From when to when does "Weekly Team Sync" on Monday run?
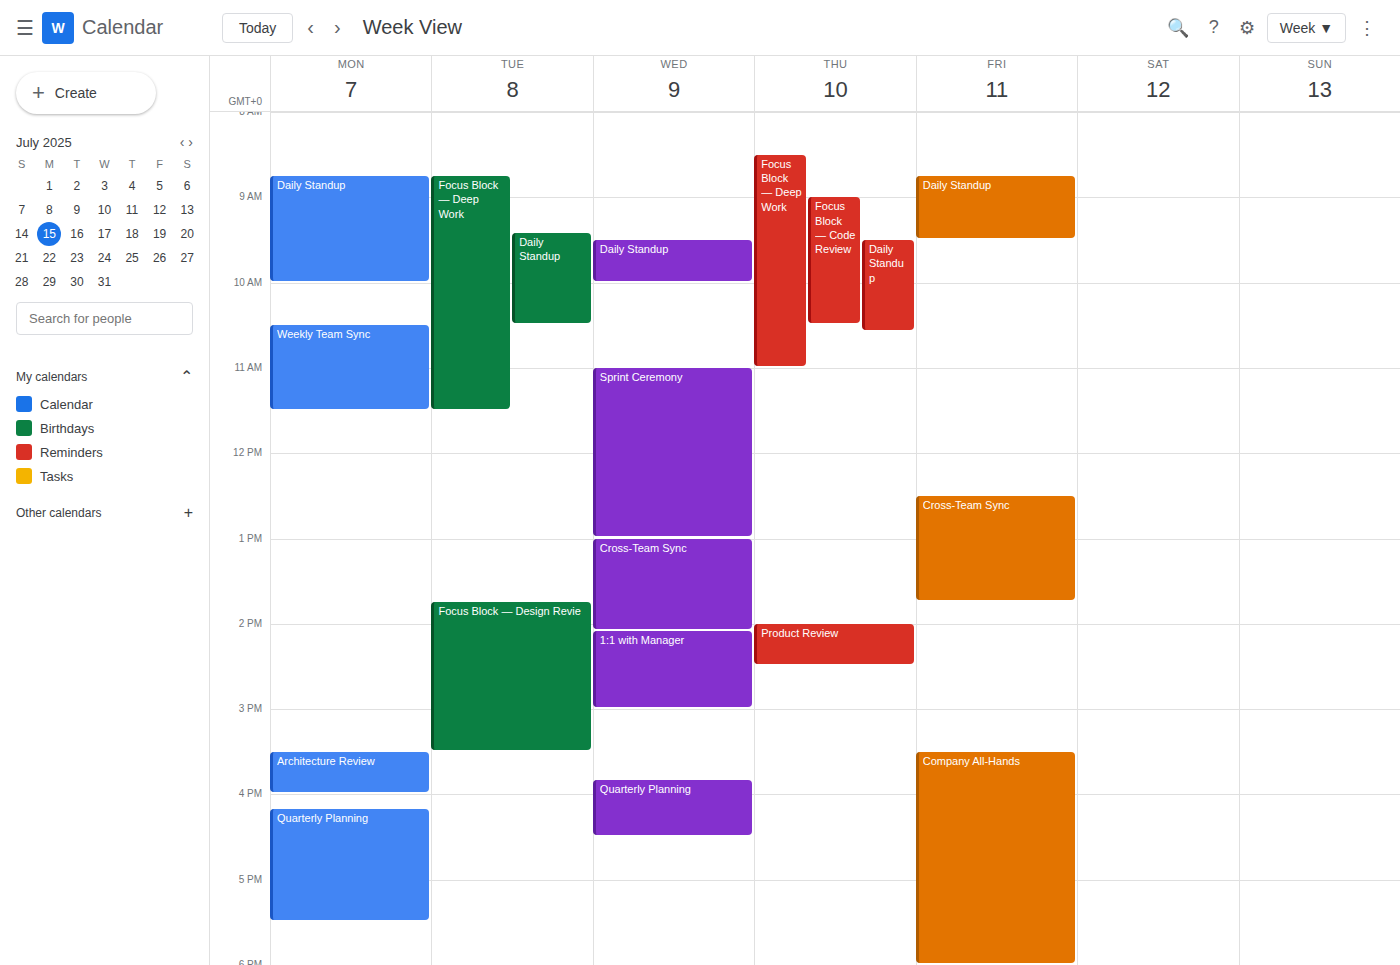
10:30 to 11:30